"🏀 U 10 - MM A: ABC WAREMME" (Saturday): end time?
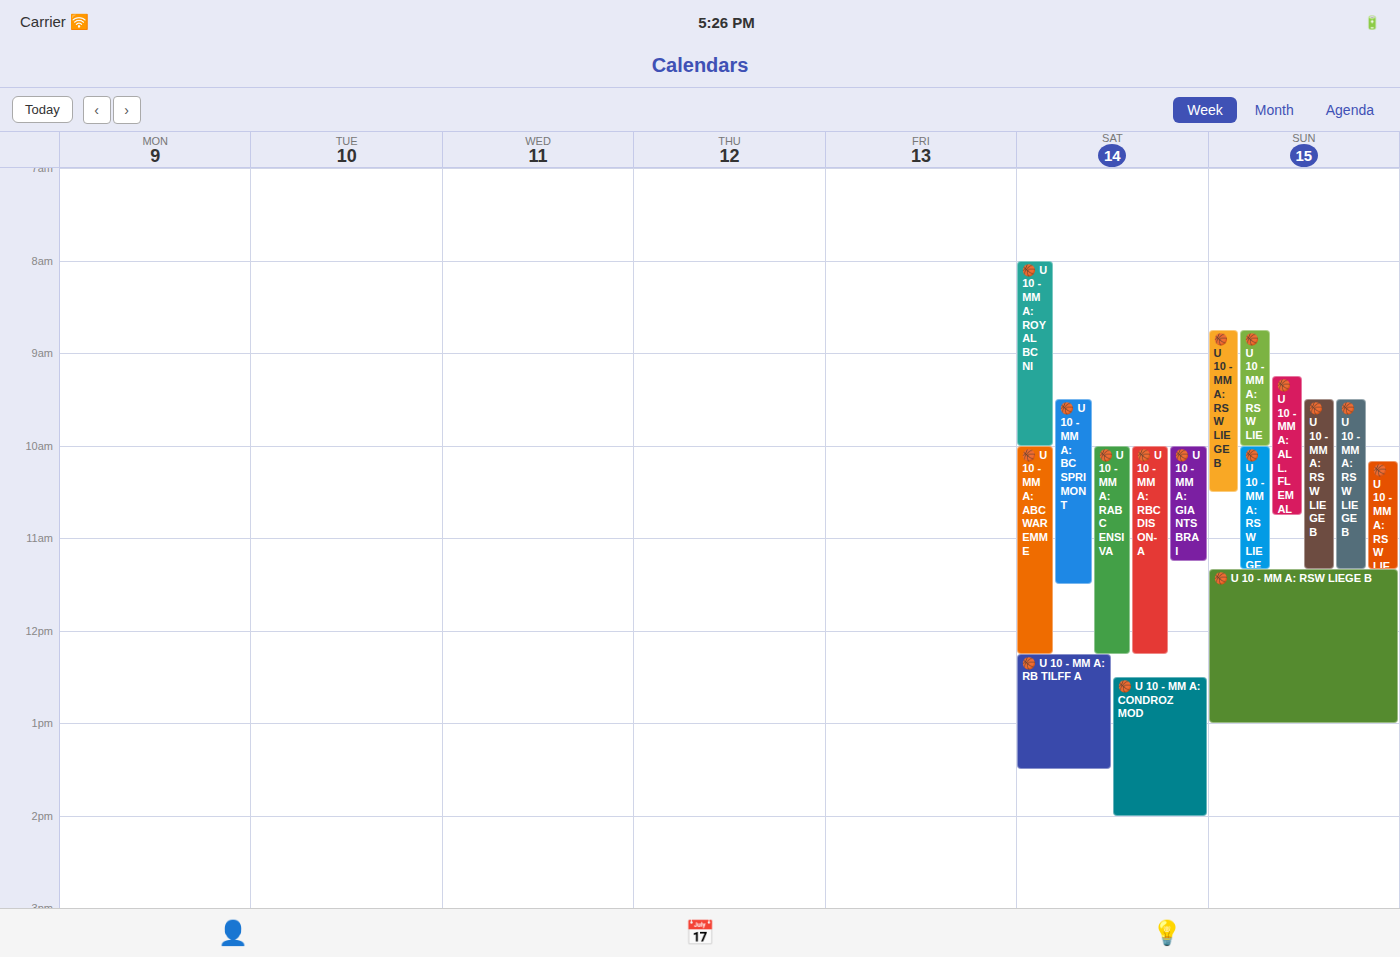
12:15 PM